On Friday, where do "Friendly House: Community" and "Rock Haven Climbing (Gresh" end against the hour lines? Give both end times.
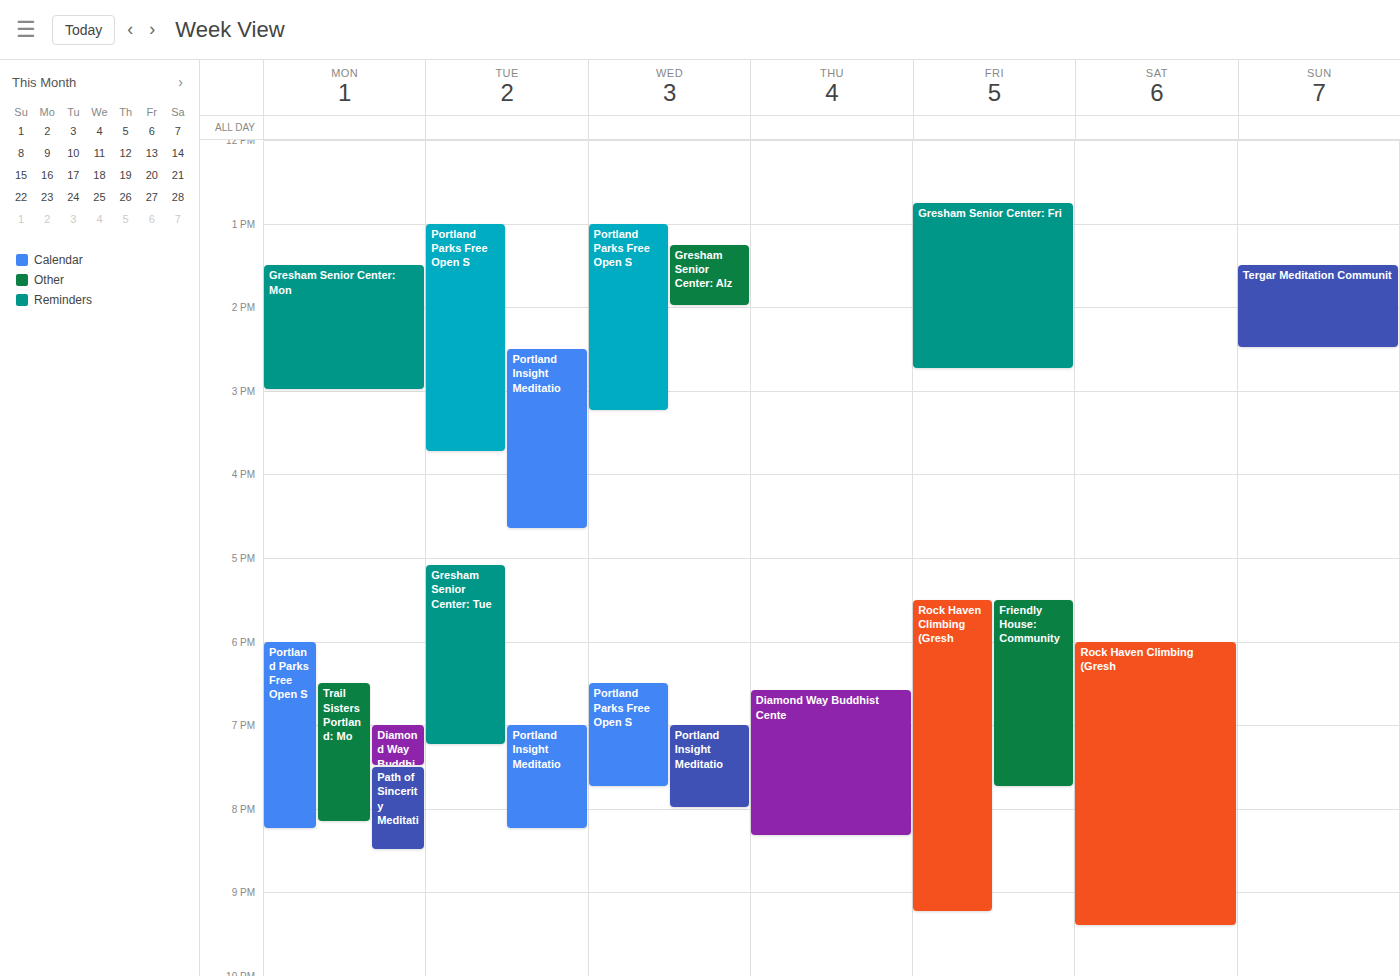
"Friendly House: Community": 19:45, neither: three quarters of the way from the 19:00 line to the 20:00 line. "Rock Haven Climbing (Gresh": 21:15, neither: a quarter of the way from the 21:00 line to the 22:00 line.